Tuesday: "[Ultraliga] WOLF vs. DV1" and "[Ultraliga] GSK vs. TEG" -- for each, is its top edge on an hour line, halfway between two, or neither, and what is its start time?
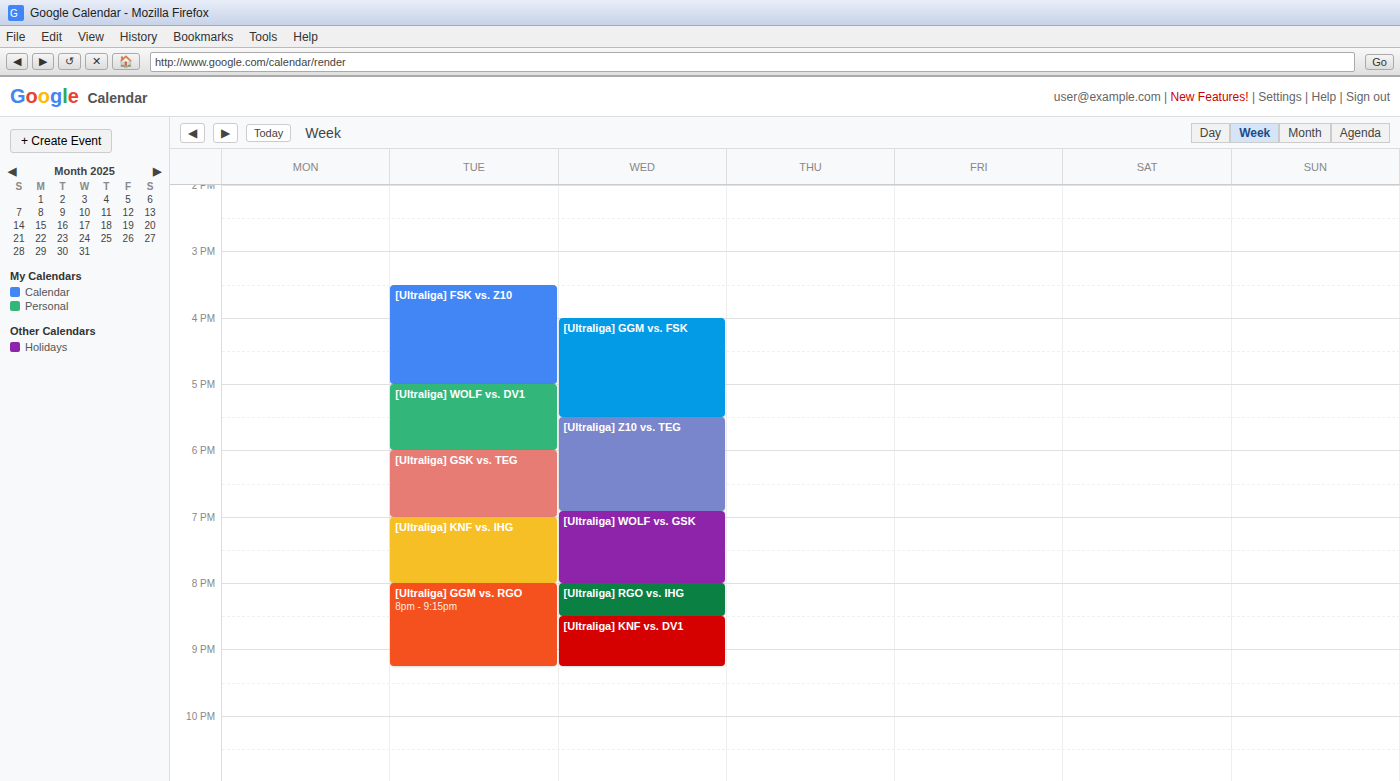
"[Ultraliga] WOLF vs. DV1": 5:00 PM, exactly on the 5 PM line. "[Ultraliga] GSK vs. TEG": 6:00 PM, exactly on the 6 PM line.